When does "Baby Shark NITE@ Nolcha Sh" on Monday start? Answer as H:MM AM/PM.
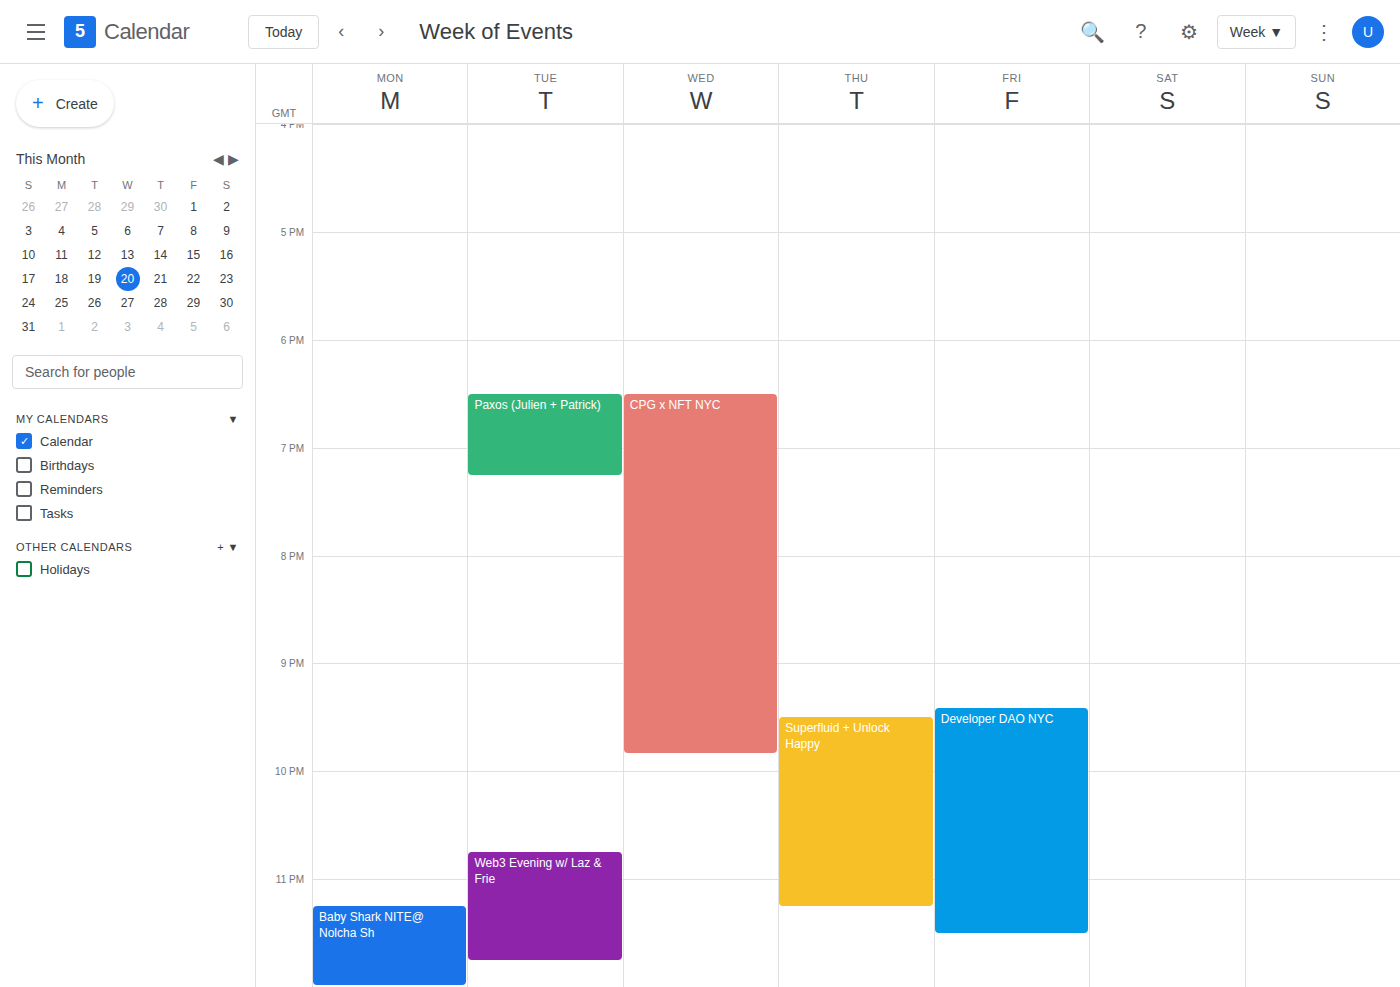
11:15 PM